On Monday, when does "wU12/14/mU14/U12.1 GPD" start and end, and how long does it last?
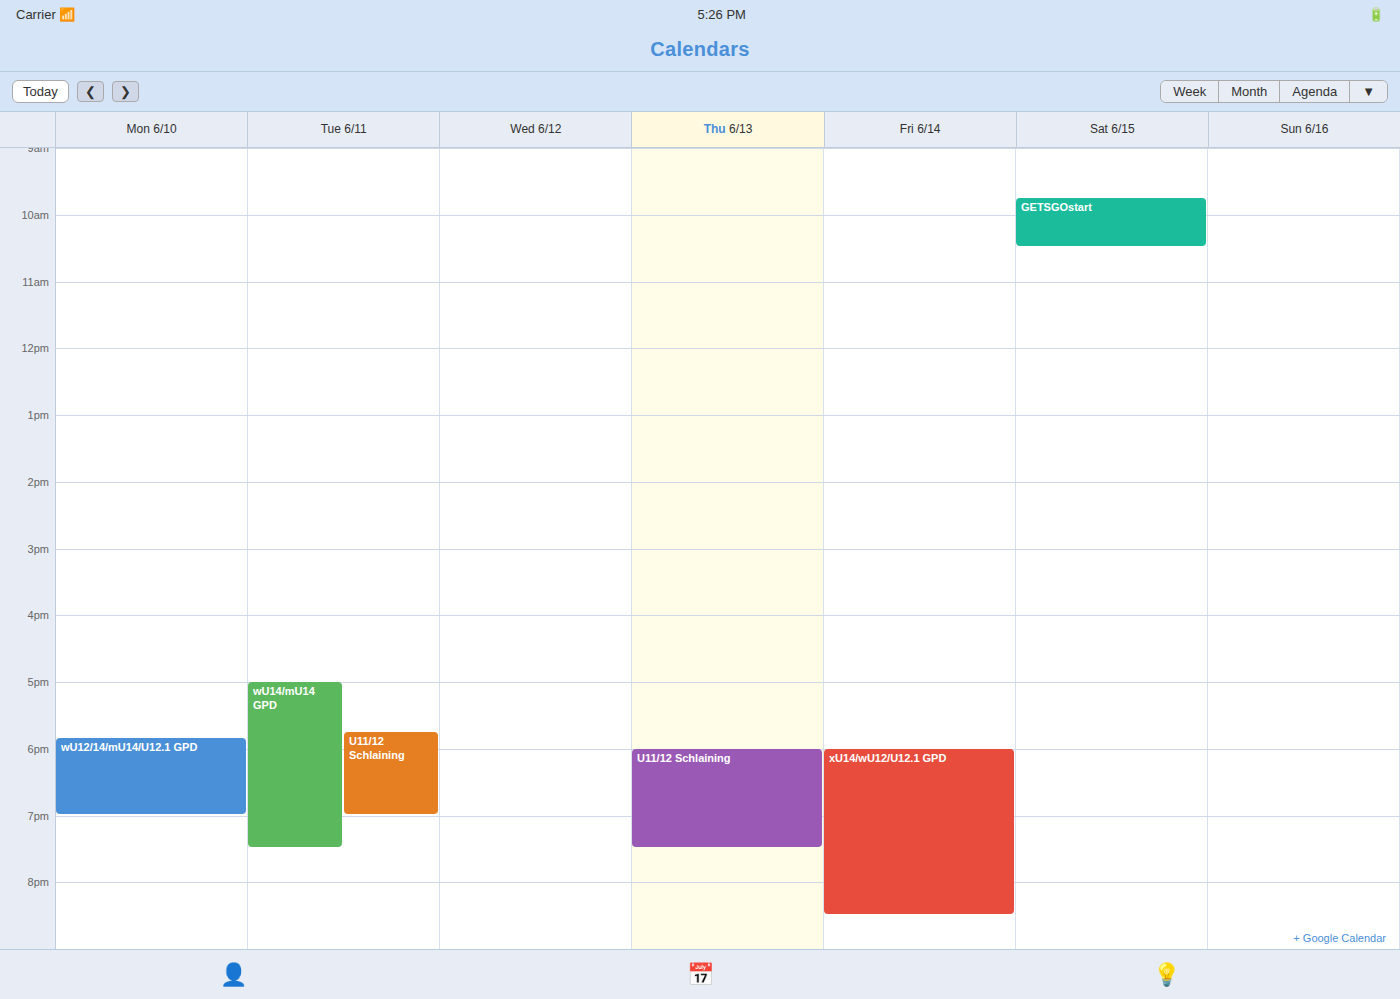
17:50 to 19:00, 1 hour 10 minutes